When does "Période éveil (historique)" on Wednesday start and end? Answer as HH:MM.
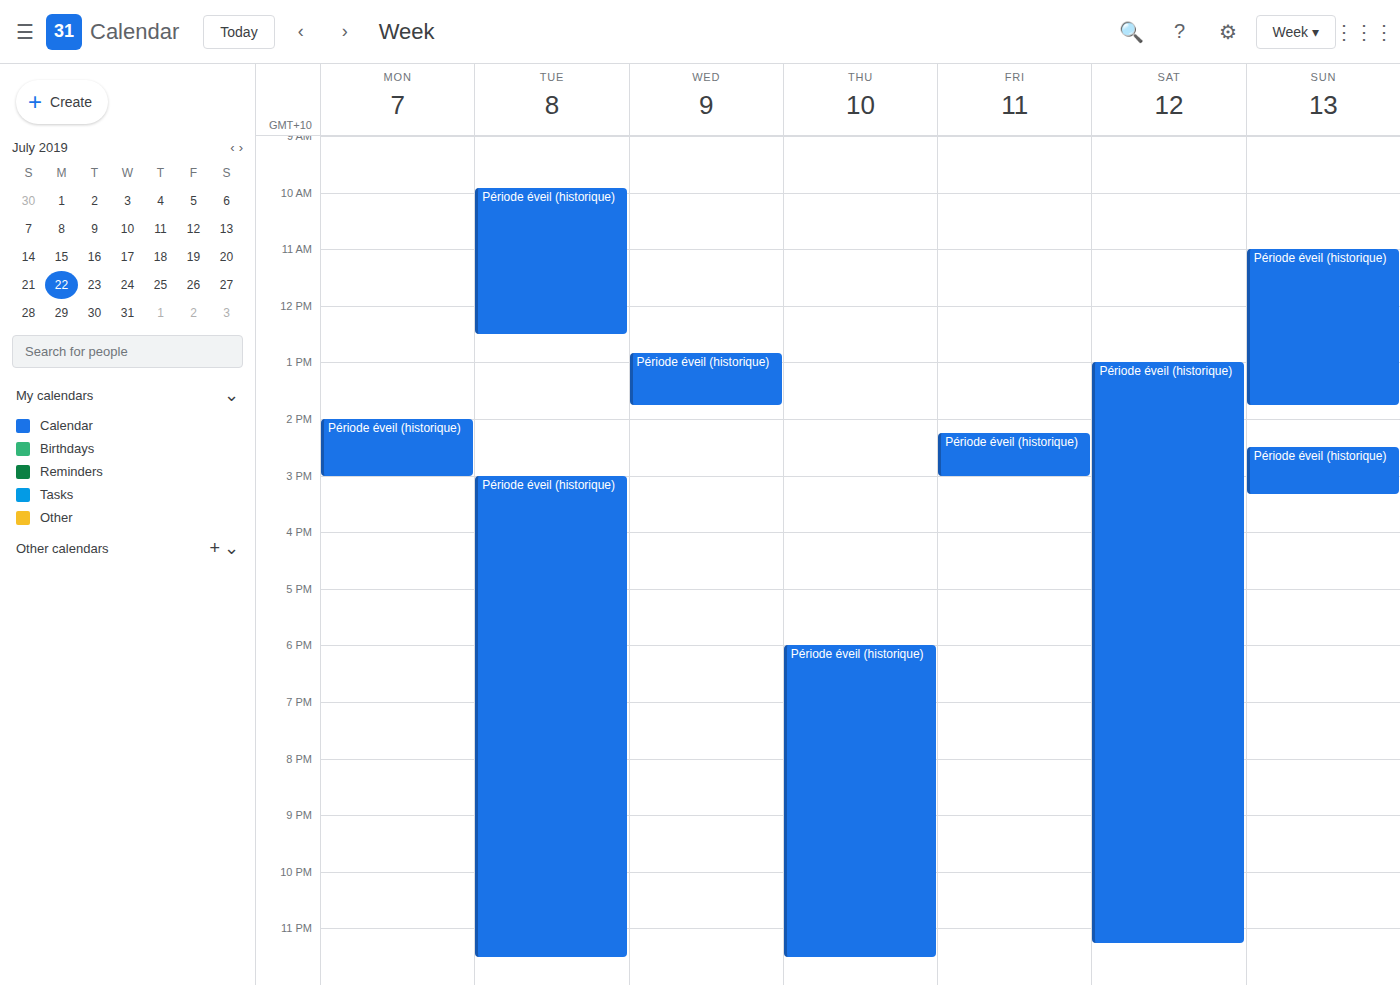
12:50 to 13:45